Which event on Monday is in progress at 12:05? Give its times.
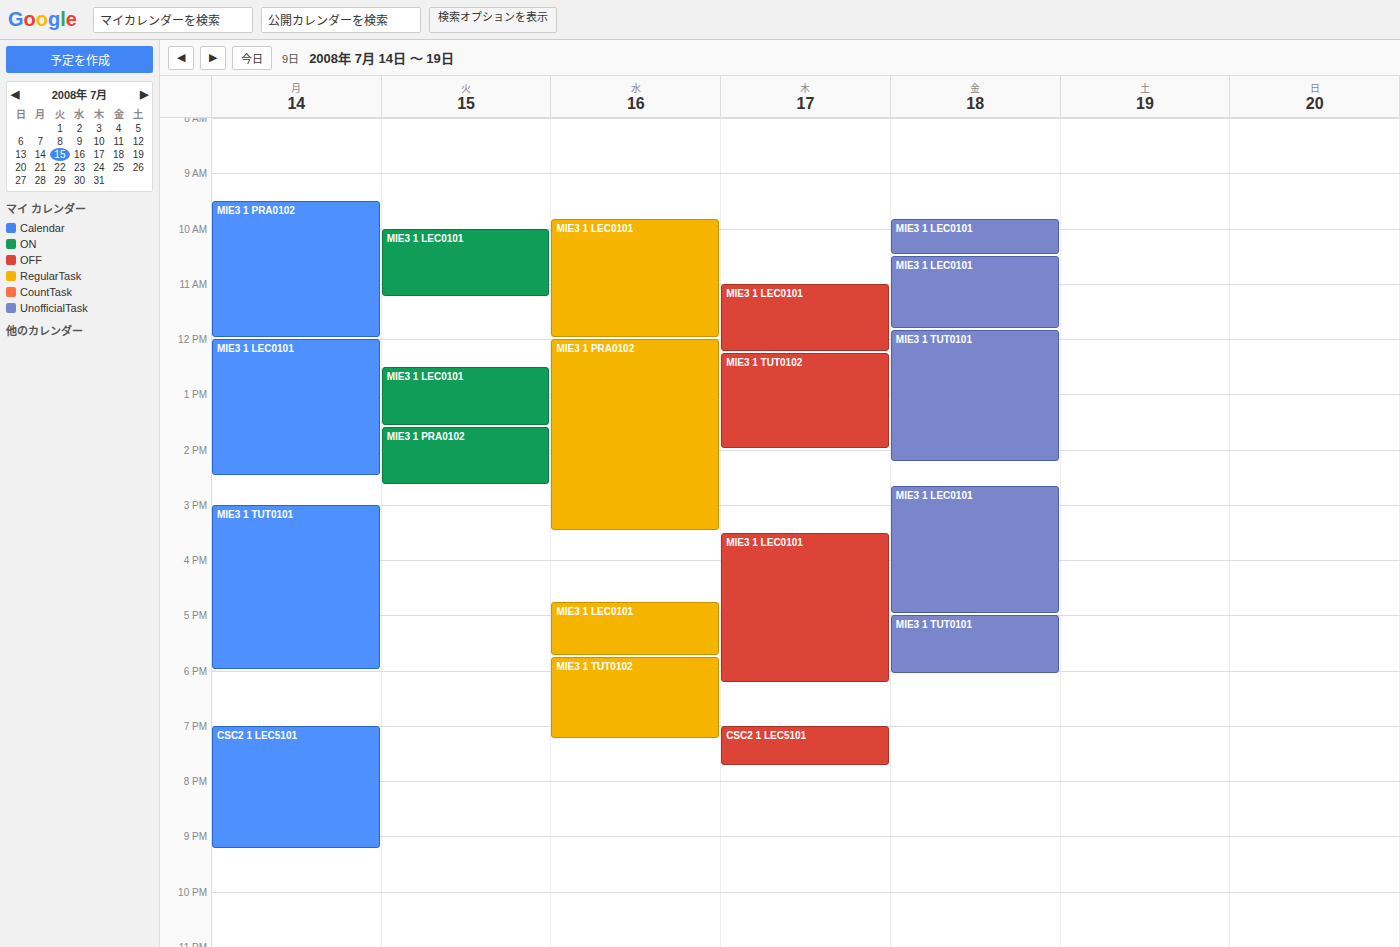
"MIE3 1 LEC0101", 12:00 to 14:30